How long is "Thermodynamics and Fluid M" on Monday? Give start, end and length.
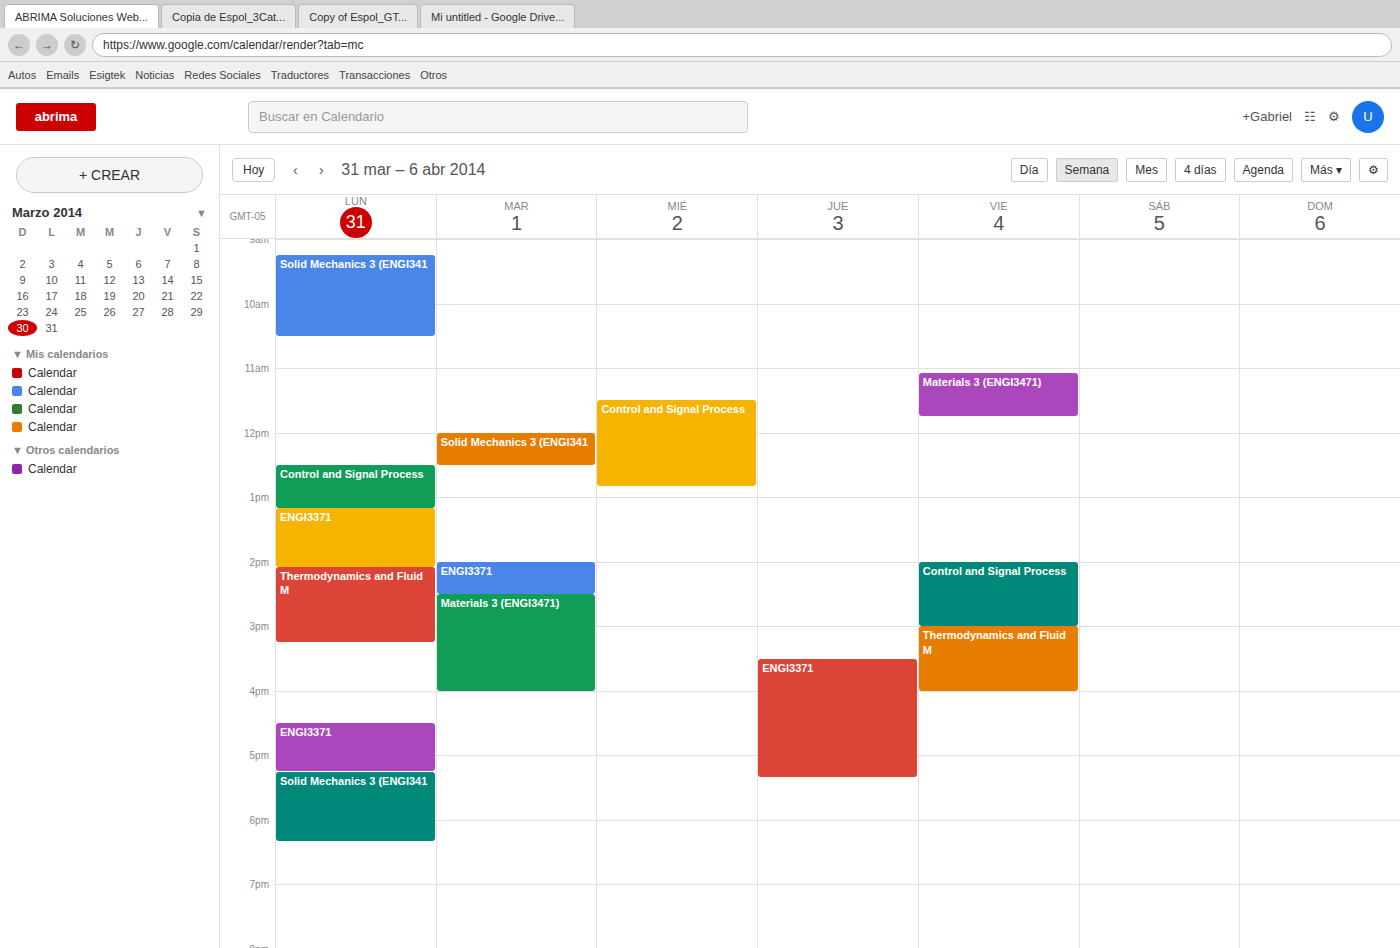
2:05 PM to 3:15 PM, 1 hour 10 minutes